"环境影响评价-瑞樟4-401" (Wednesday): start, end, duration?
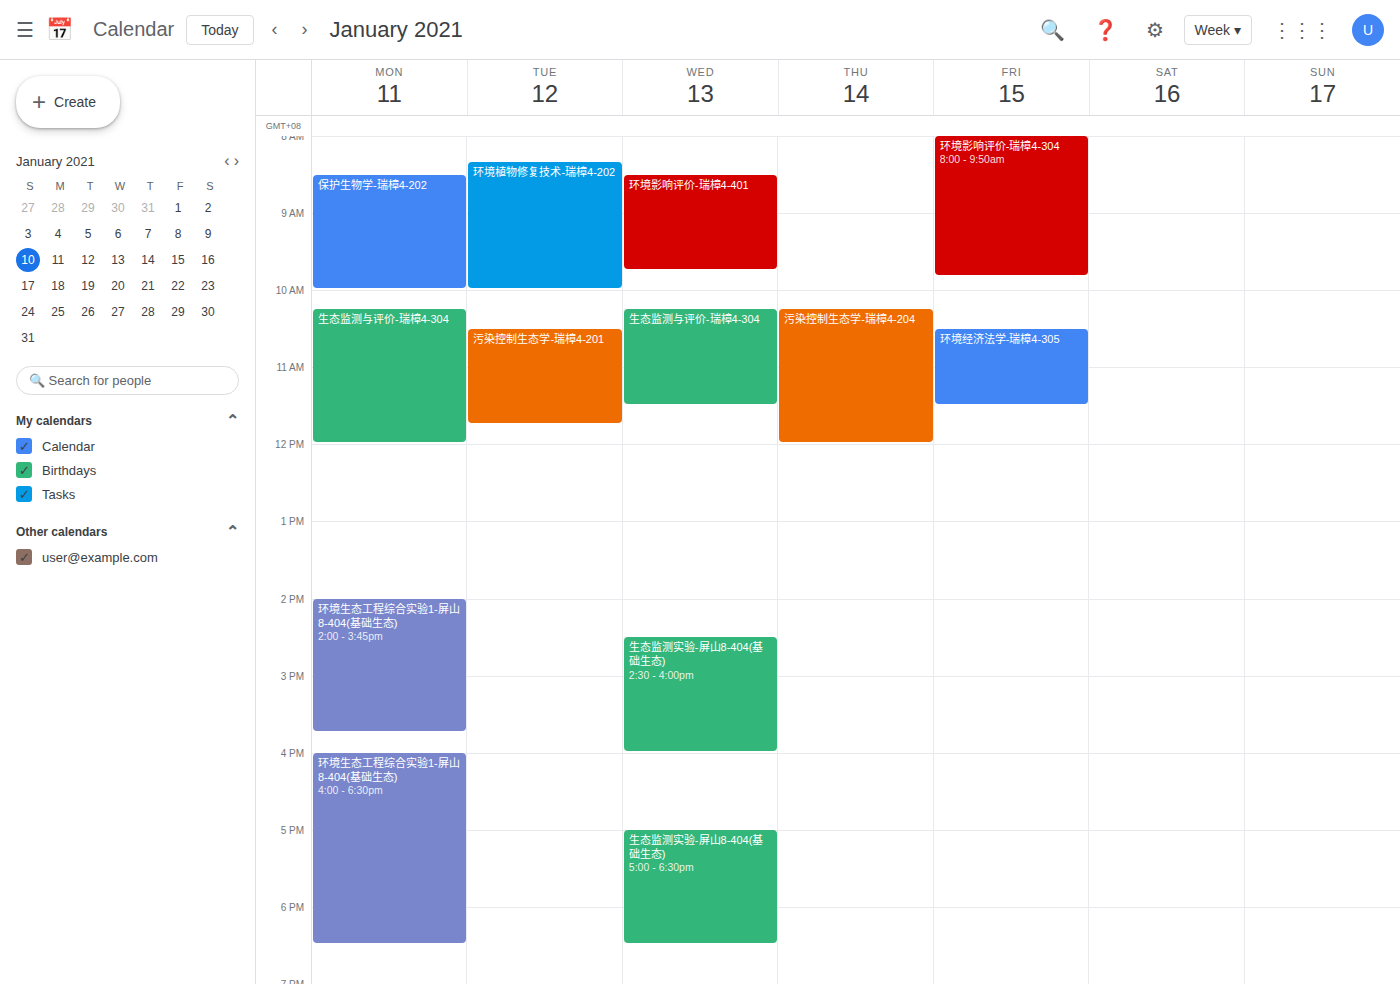
8:30 AM to 9:45 AM, 1 hour 15 minutes